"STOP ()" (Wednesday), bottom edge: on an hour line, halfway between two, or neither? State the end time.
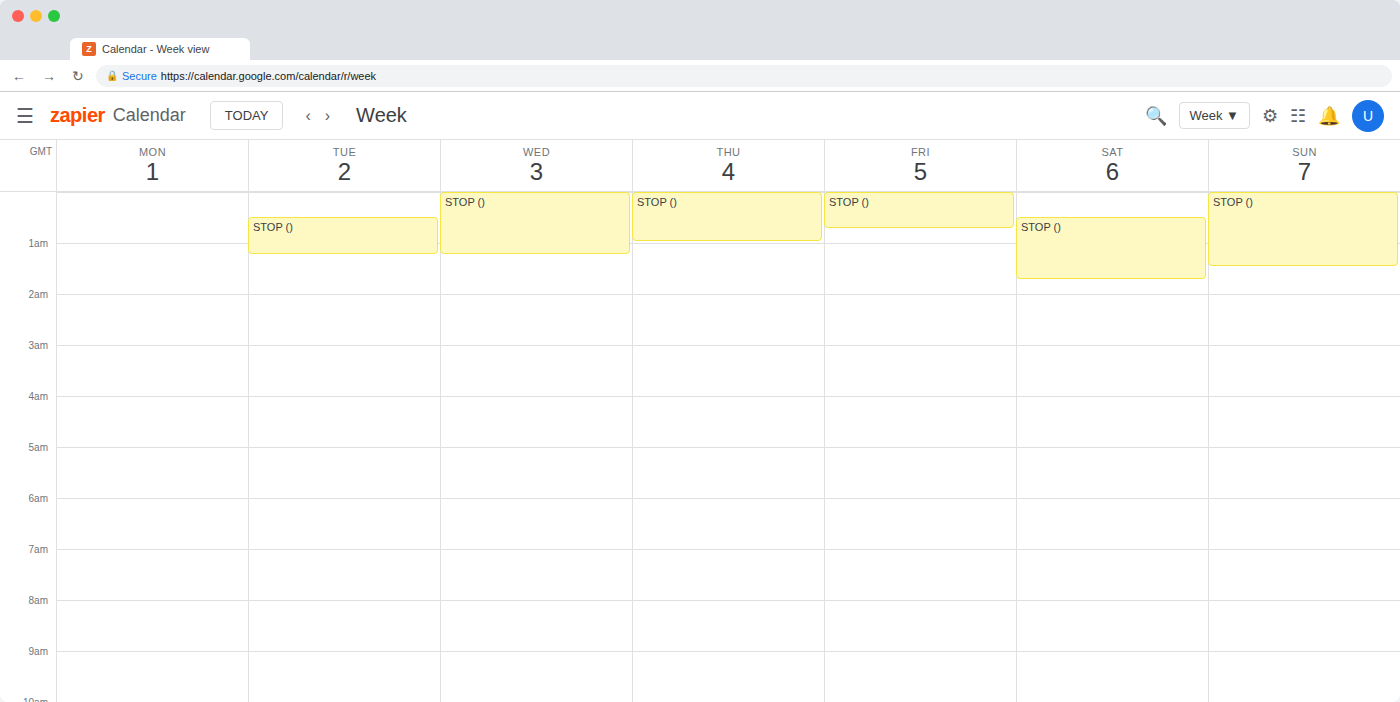
1:15 AM -- neither: a quarter of the way from the 1 AM line to the 2 AM line.